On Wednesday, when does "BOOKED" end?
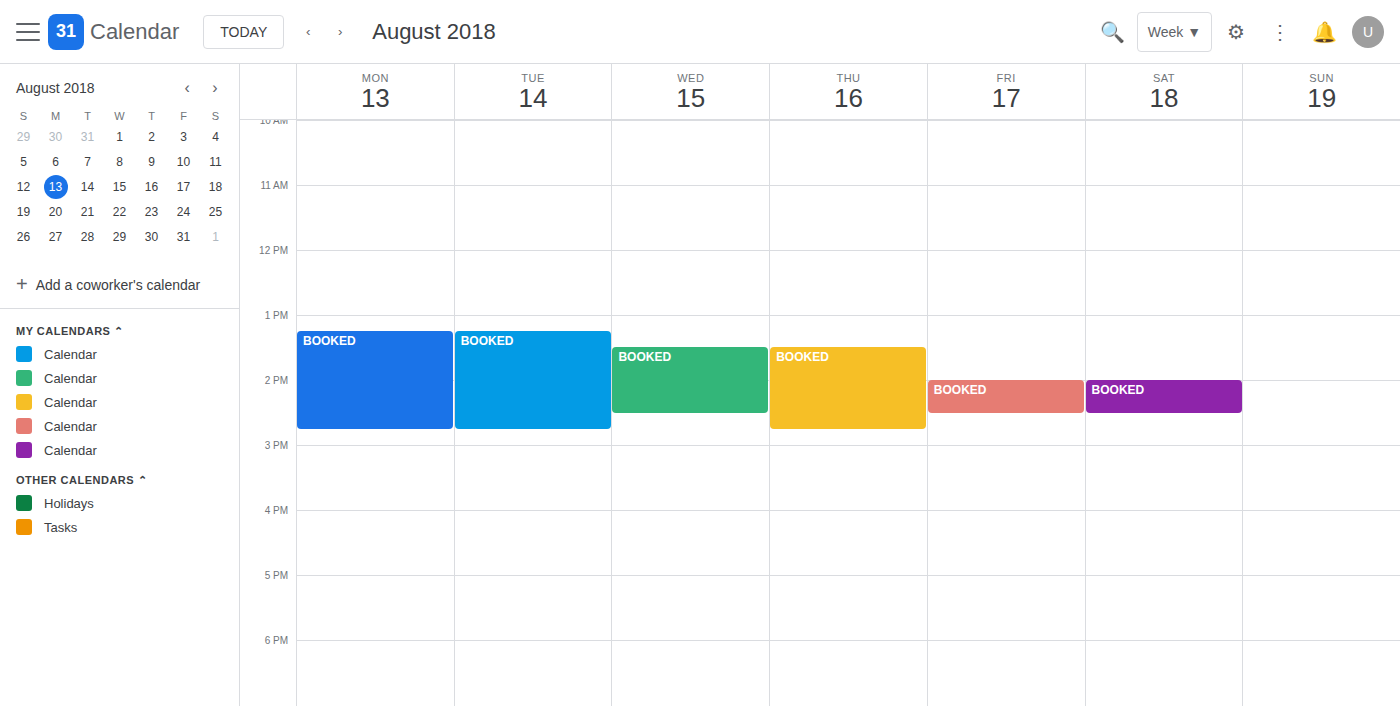
2:30 PM